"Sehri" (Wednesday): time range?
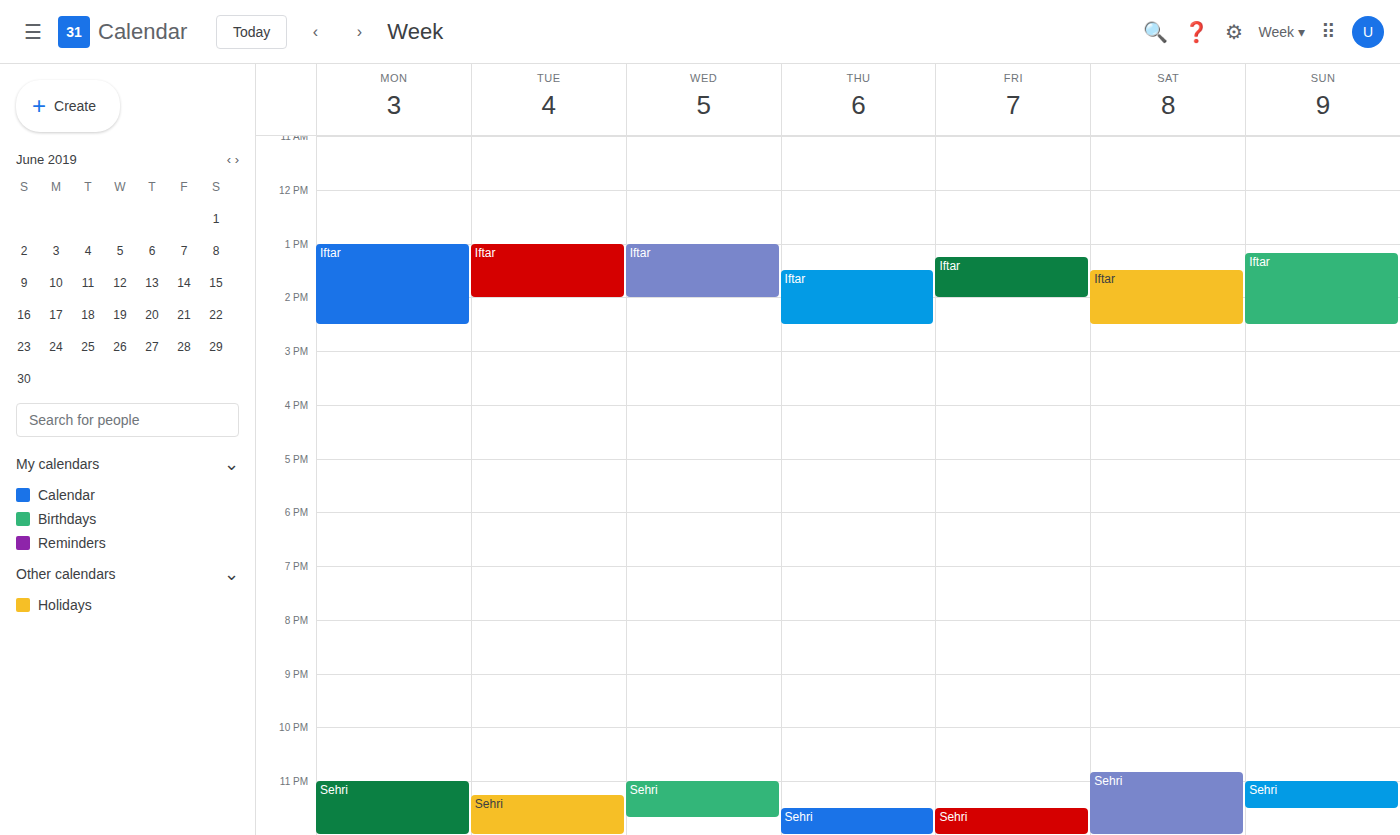
23:00 to 23:40